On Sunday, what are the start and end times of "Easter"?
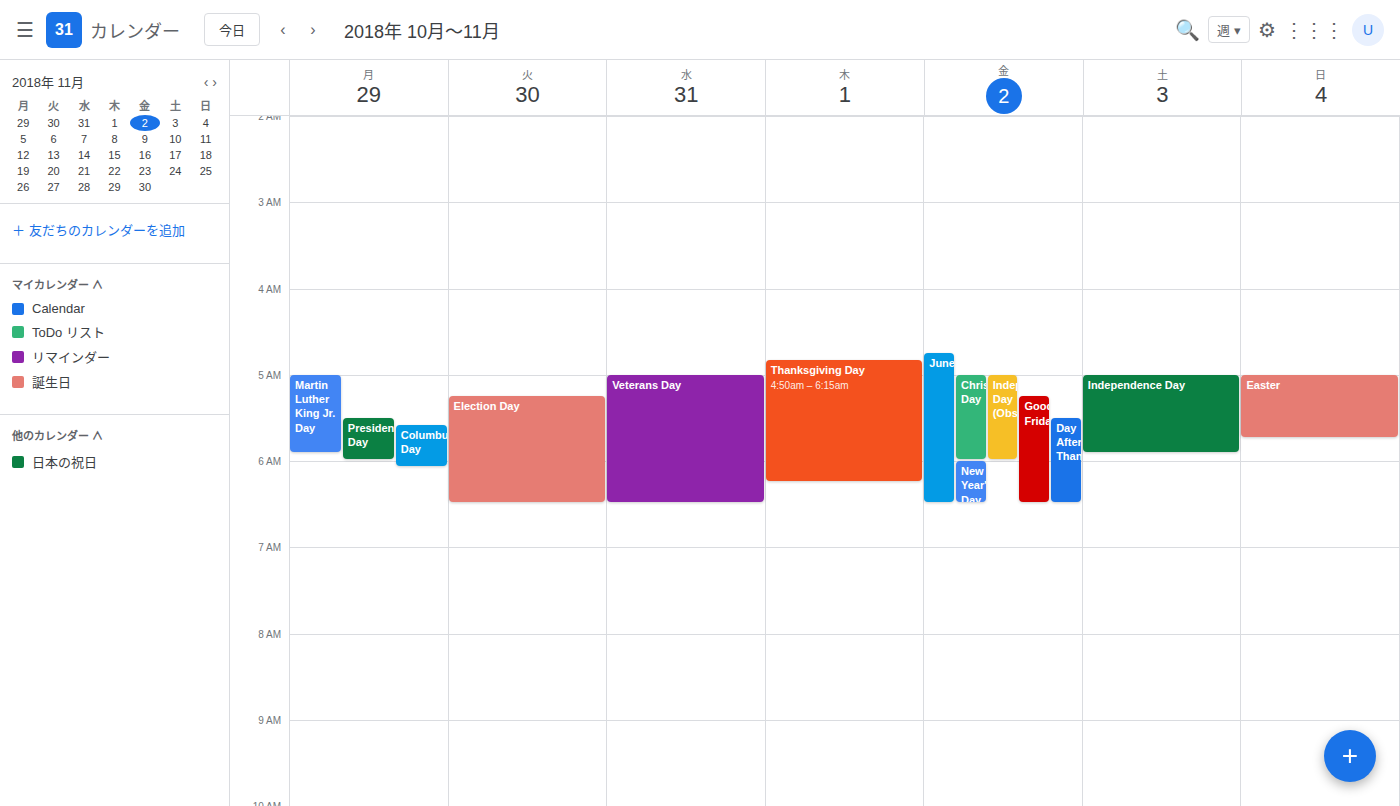
5:00 AM to 5:45 AM